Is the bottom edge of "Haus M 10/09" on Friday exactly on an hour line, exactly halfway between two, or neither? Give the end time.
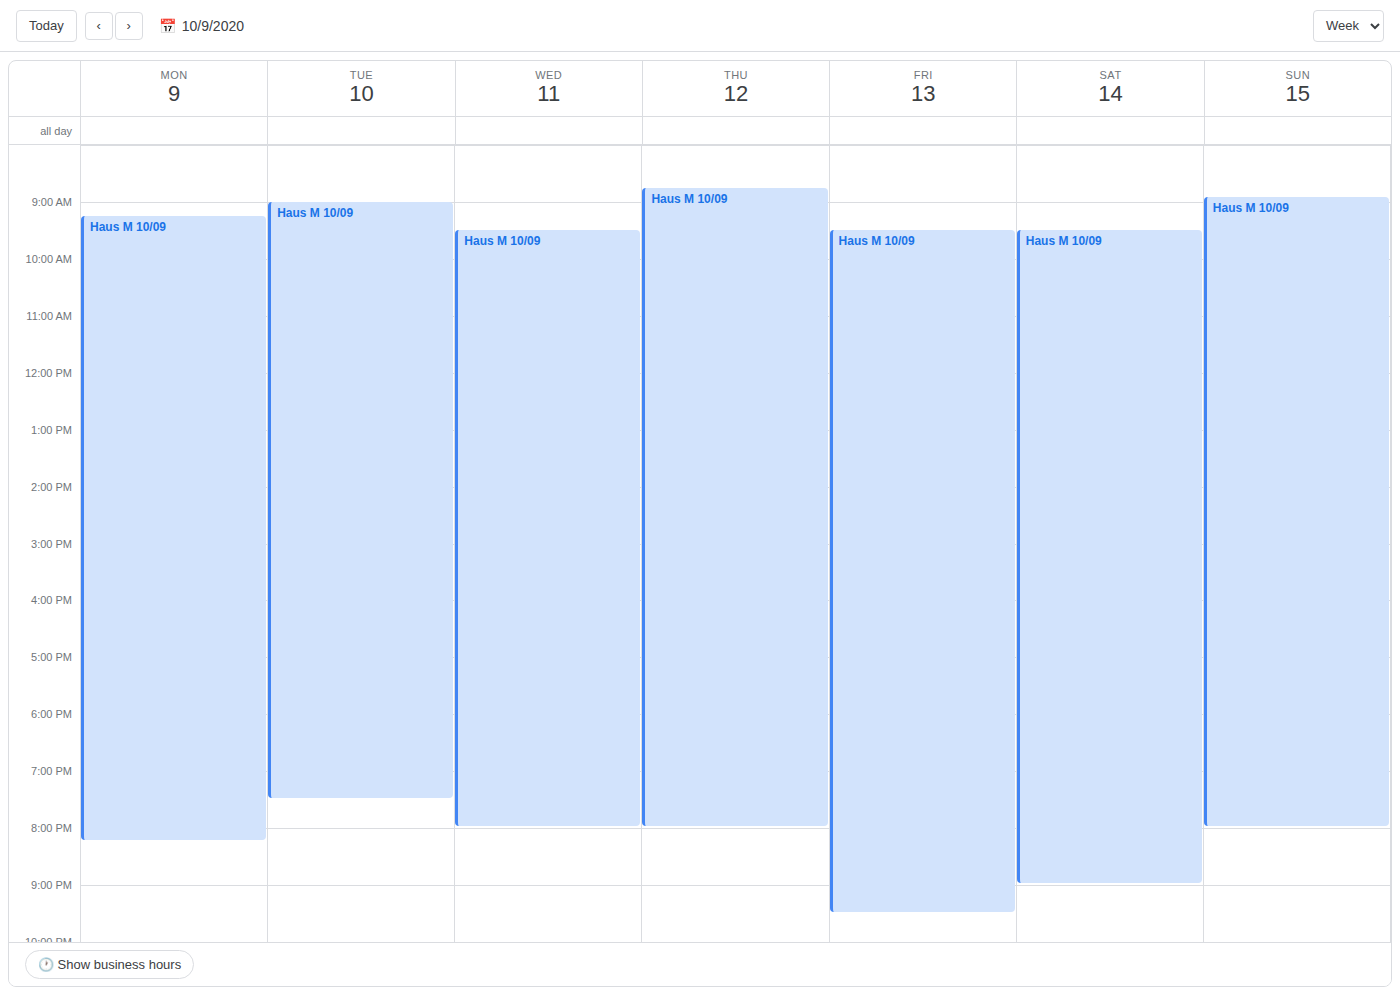
21:30 -- halfway between the 21:00 and 22:00 lines.